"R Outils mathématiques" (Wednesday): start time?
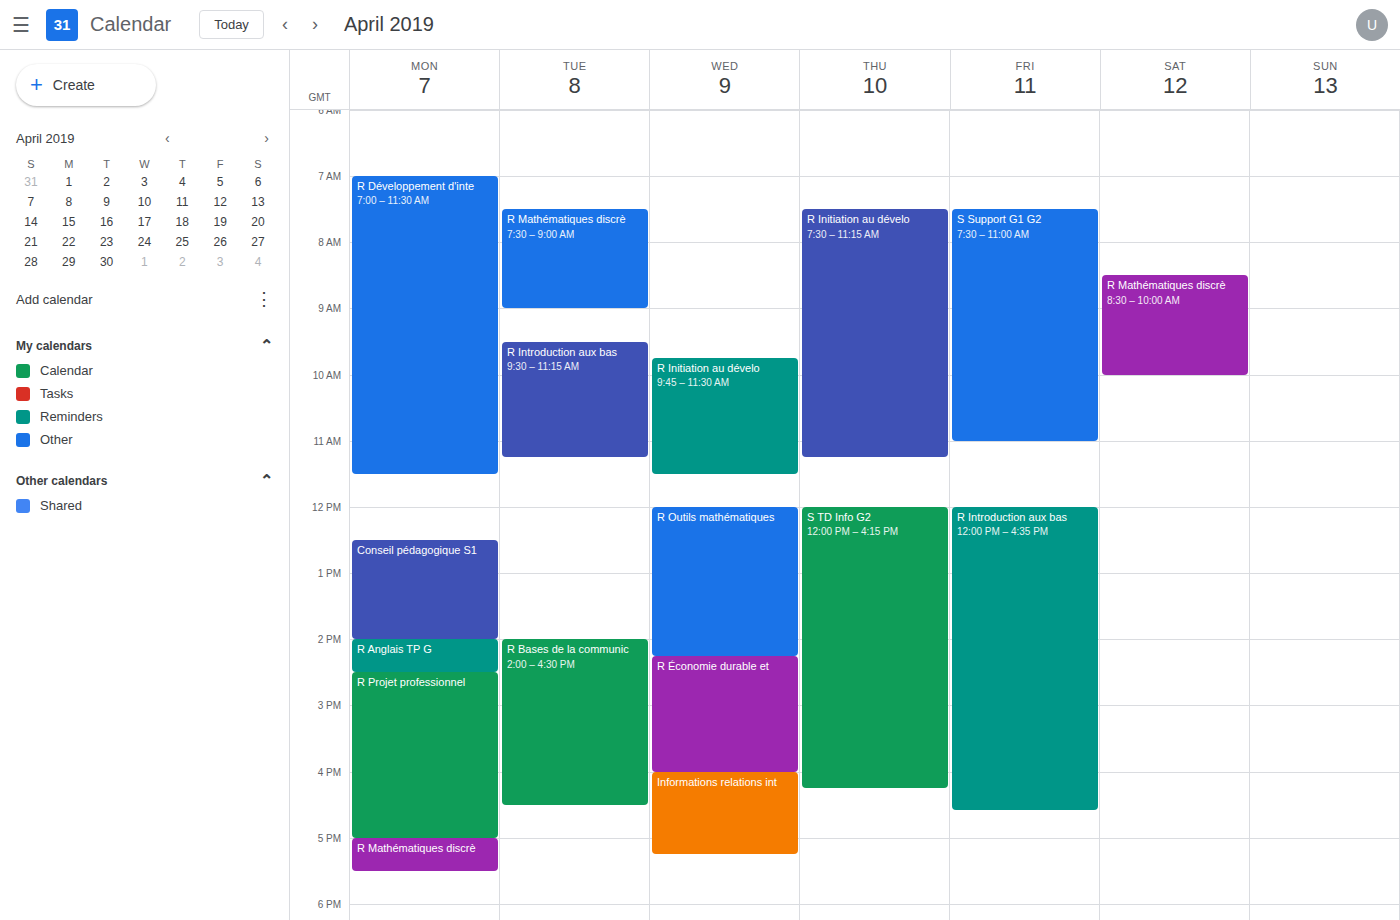
12:00 PM